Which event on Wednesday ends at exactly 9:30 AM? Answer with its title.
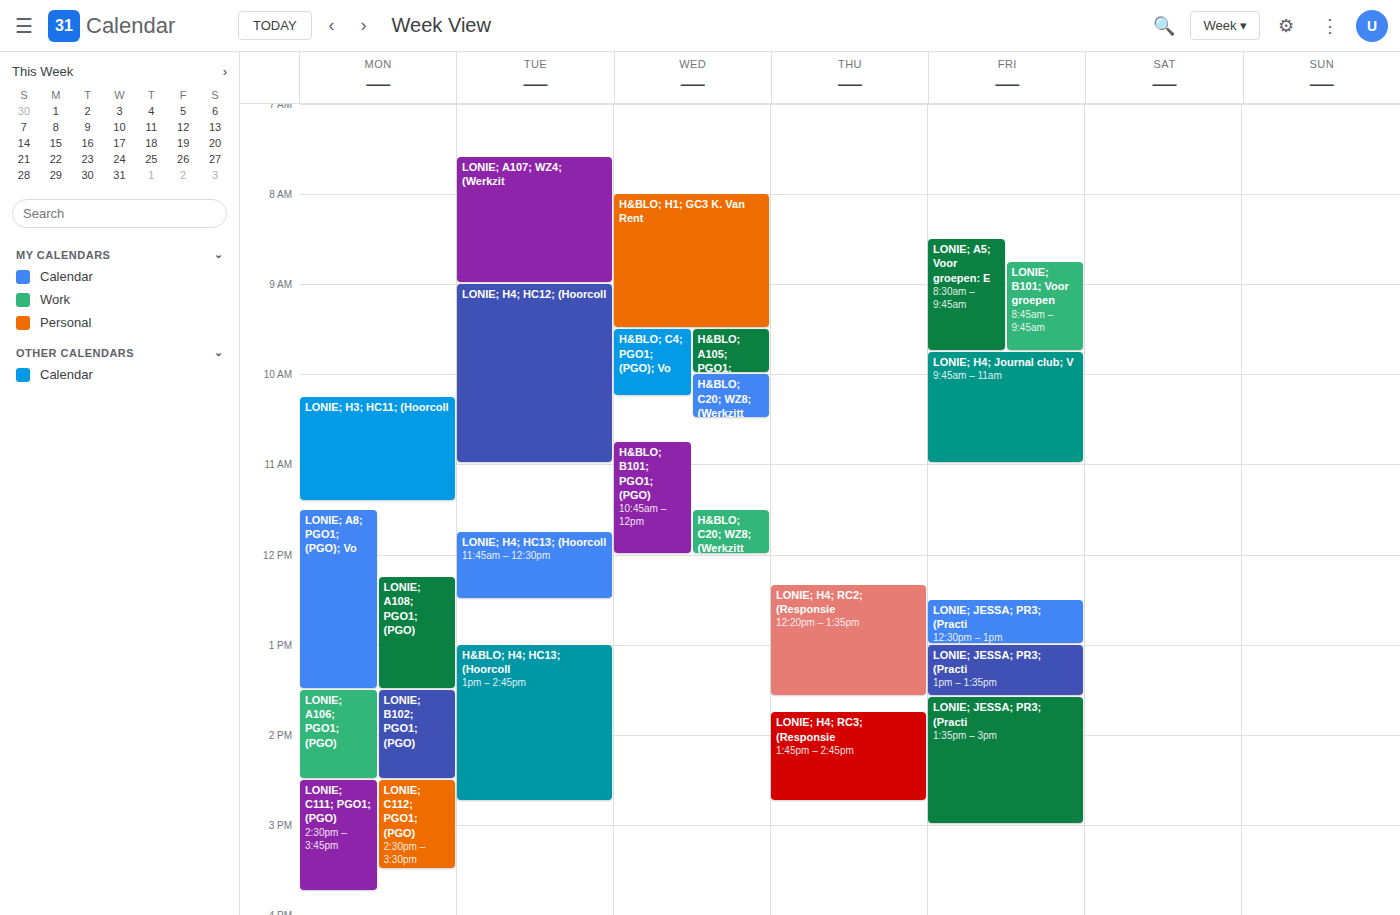
"H&BLO; H1; GC3 K. Van Rent"